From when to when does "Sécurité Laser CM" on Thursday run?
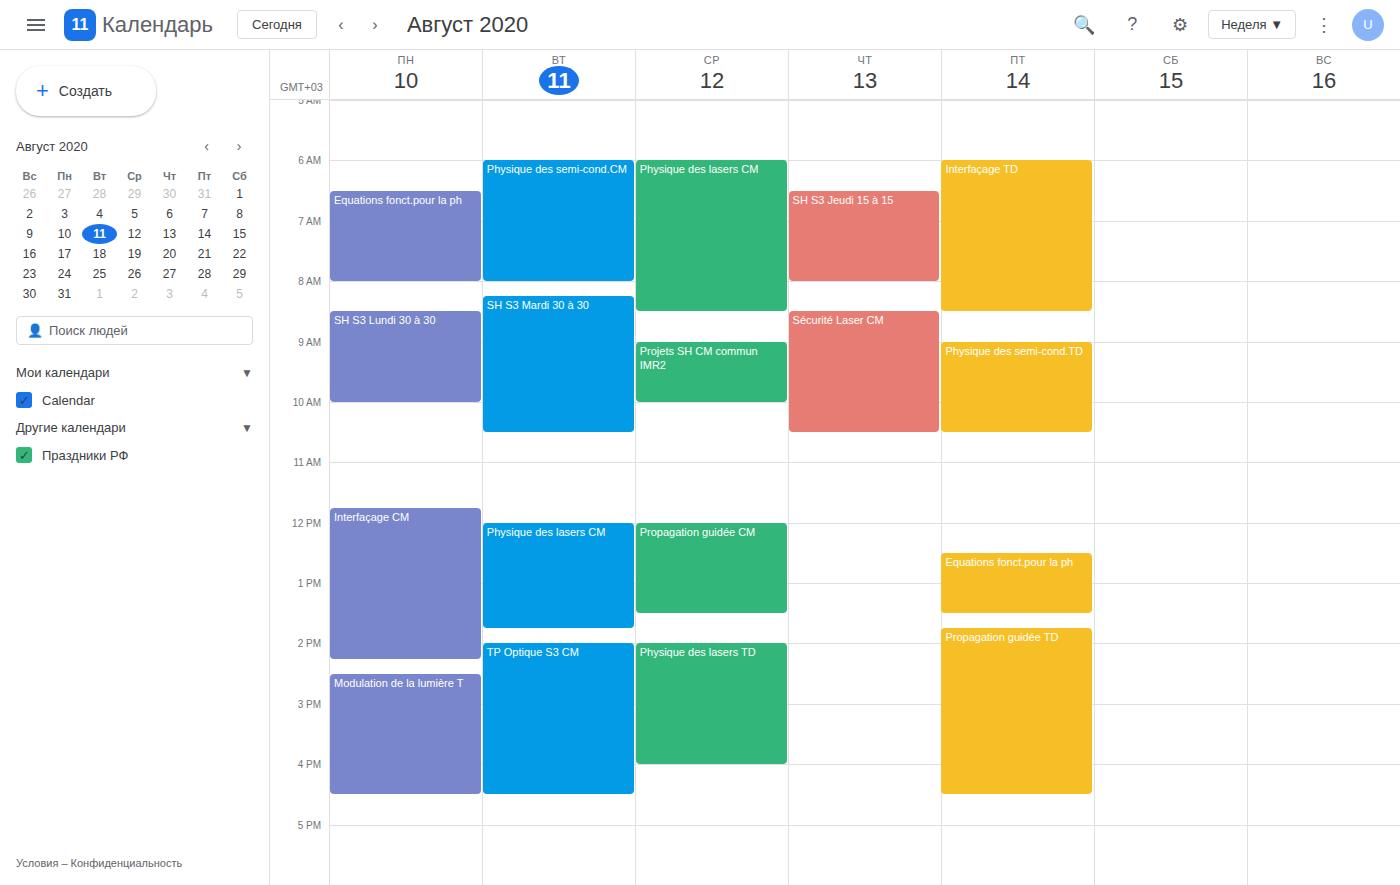
8:30 AM to 10:30 AM